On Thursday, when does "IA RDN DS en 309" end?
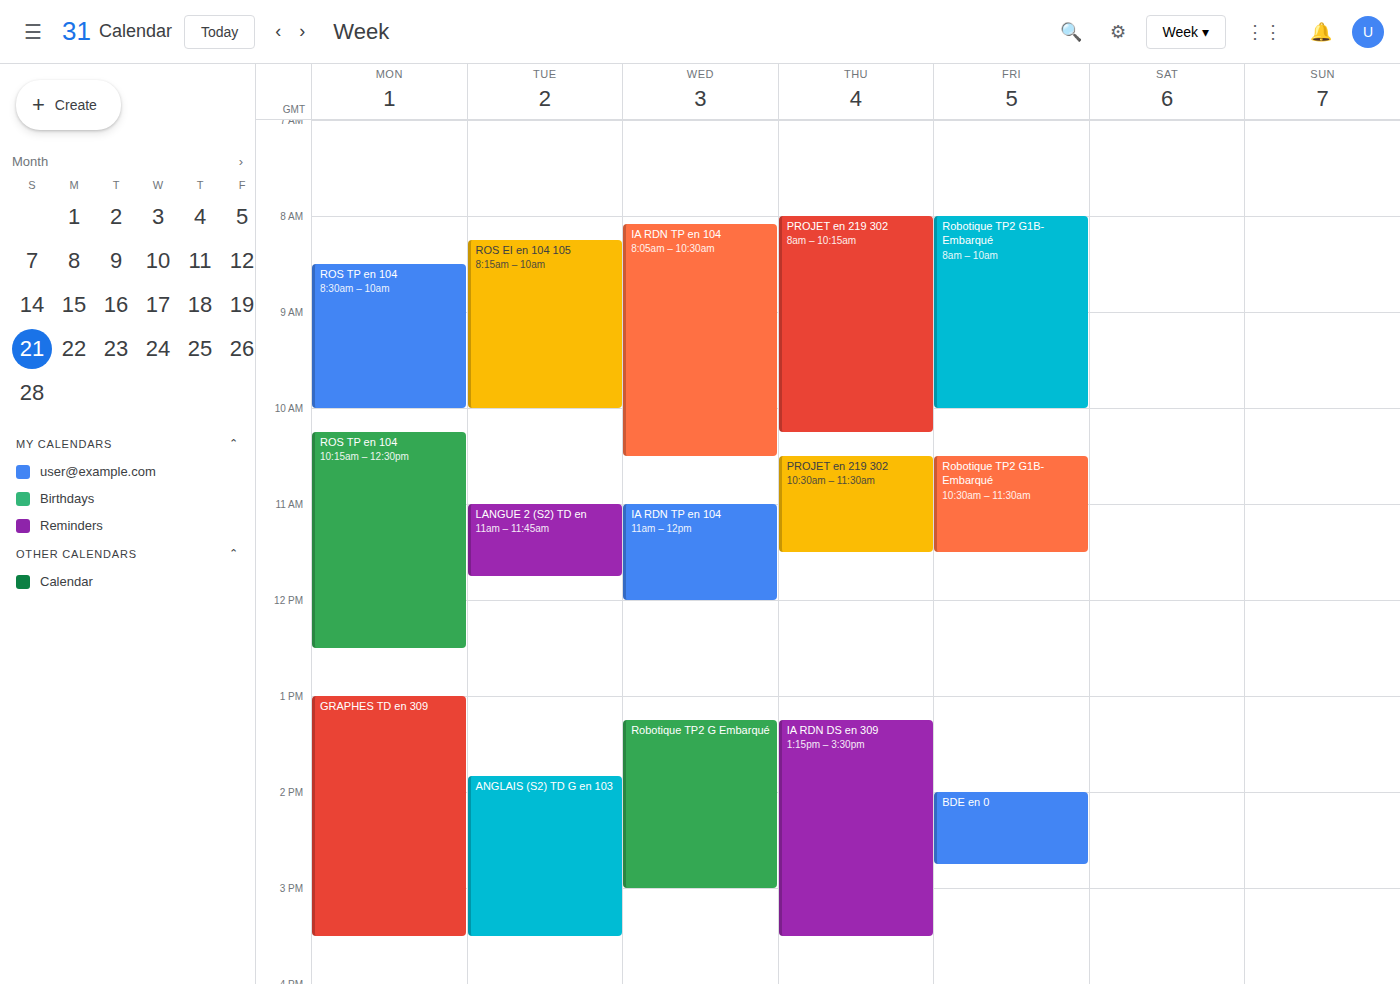
3:30 PM